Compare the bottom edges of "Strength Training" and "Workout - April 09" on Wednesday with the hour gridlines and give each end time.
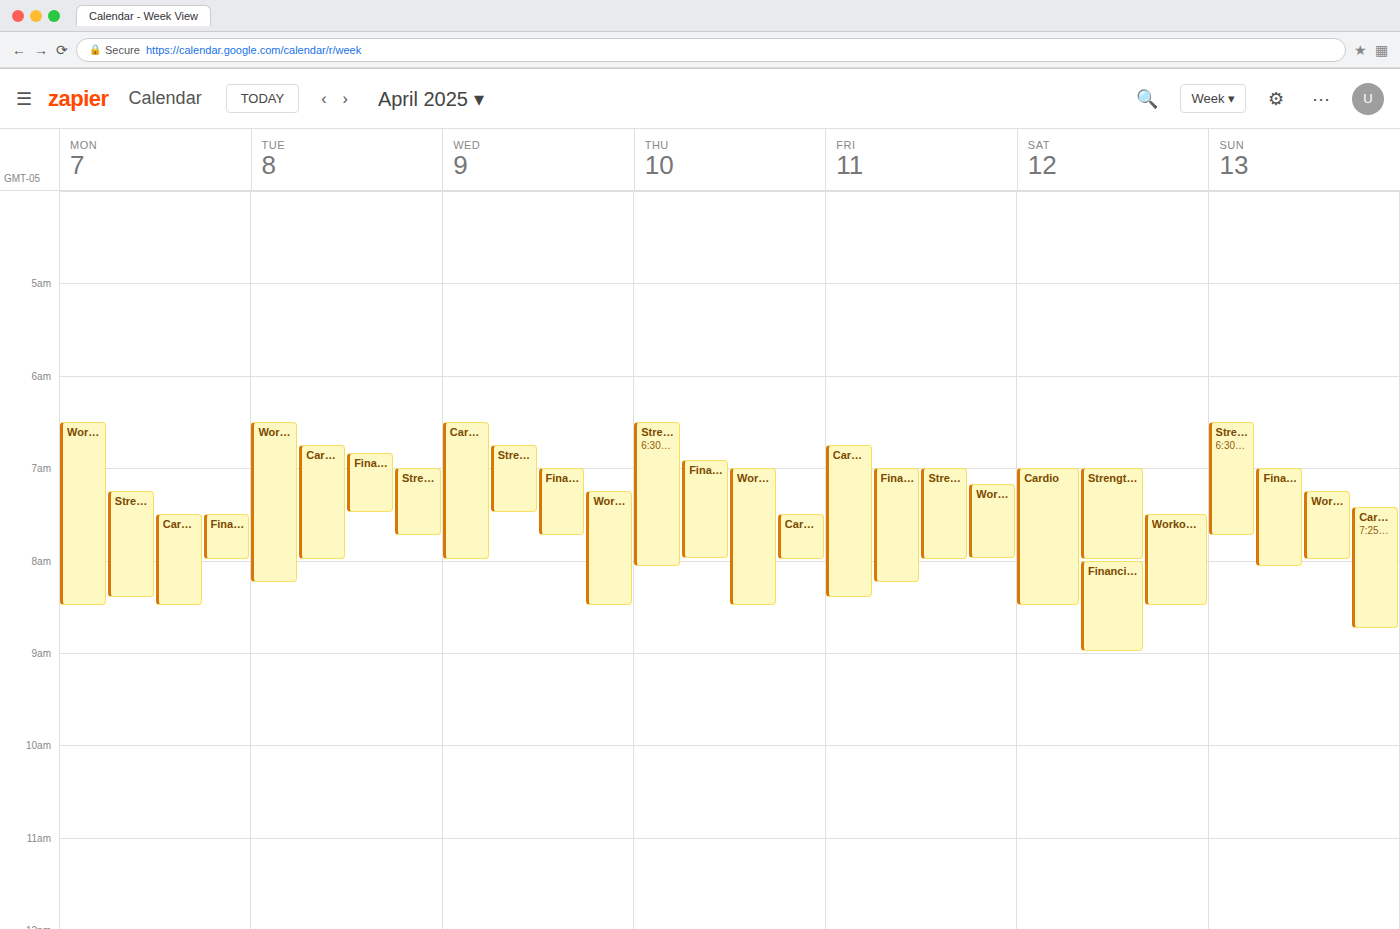
"Strength Training": 7:30 AM, halfway between the 7 AM and 8 AM lines. "Workout - April 09": 8:30 AM, halfway between the 8 AM and 9 AM lines.